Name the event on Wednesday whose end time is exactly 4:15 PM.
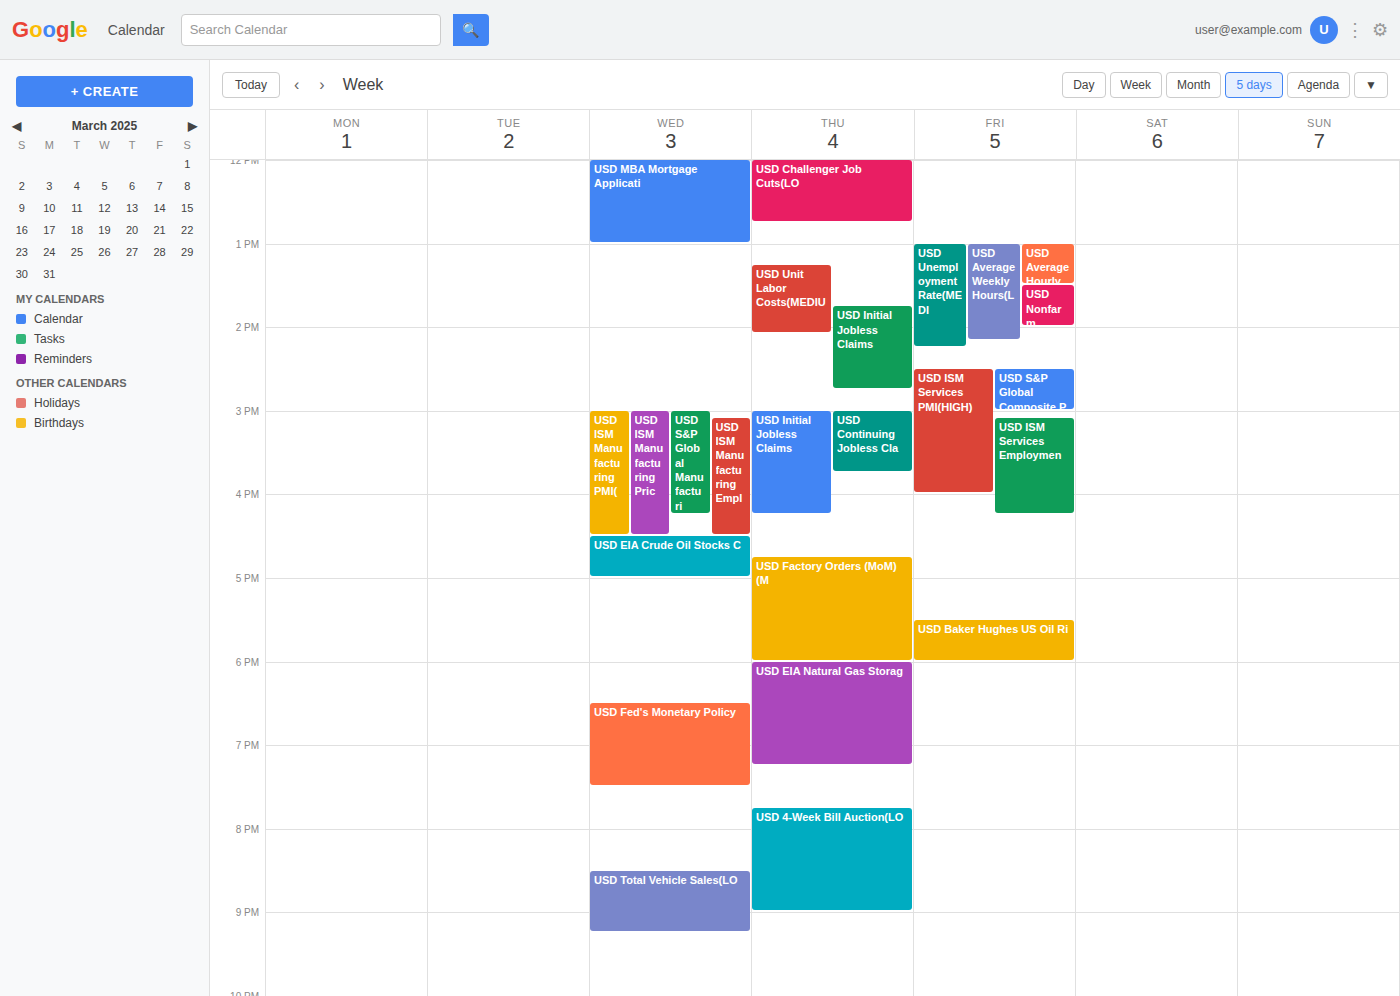
"USD S&P Global Manufacturi"